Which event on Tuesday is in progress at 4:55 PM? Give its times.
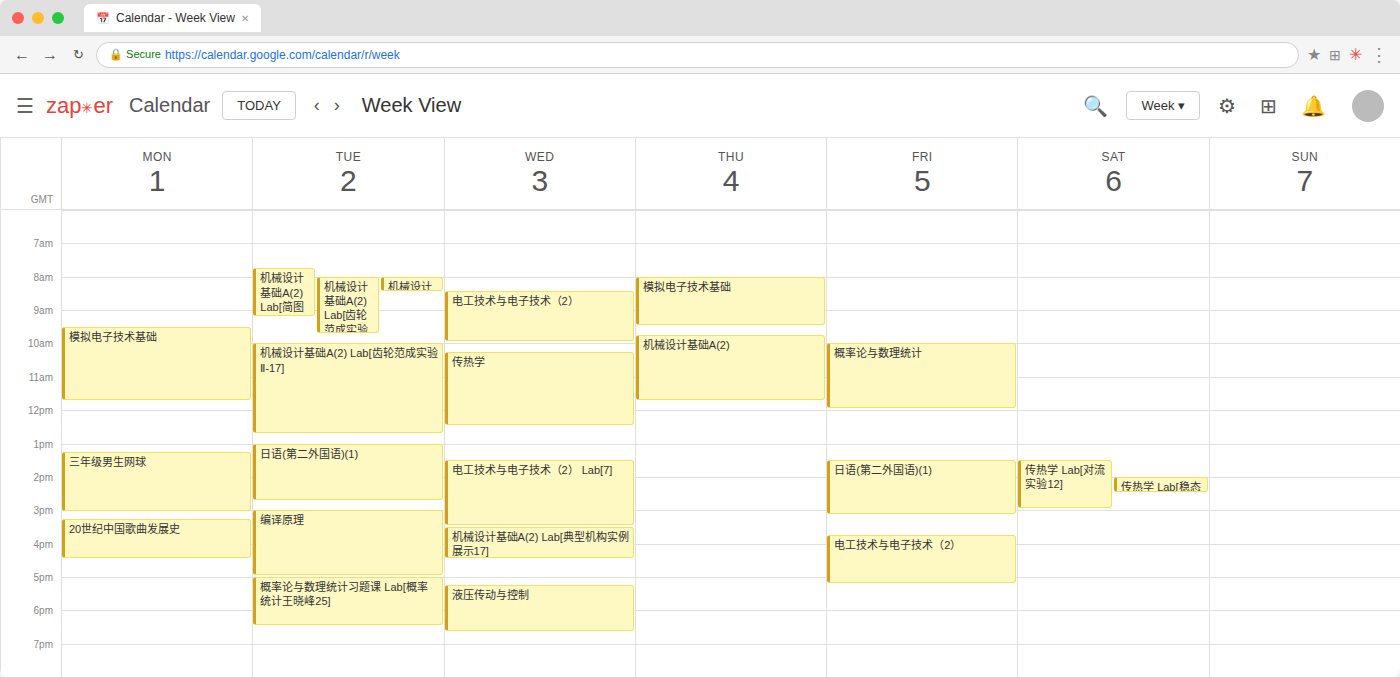
"编译原理", 3:00 PM to 5:00 PM